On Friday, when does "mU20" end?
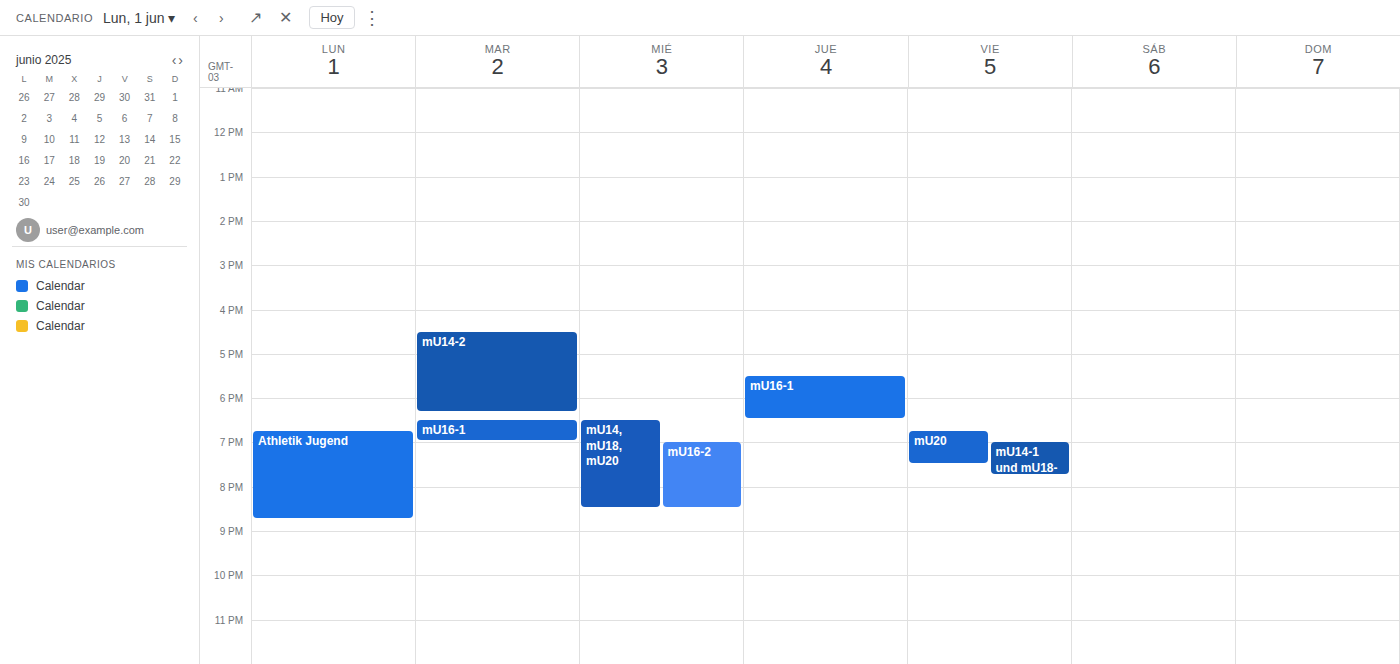
7:30 PM